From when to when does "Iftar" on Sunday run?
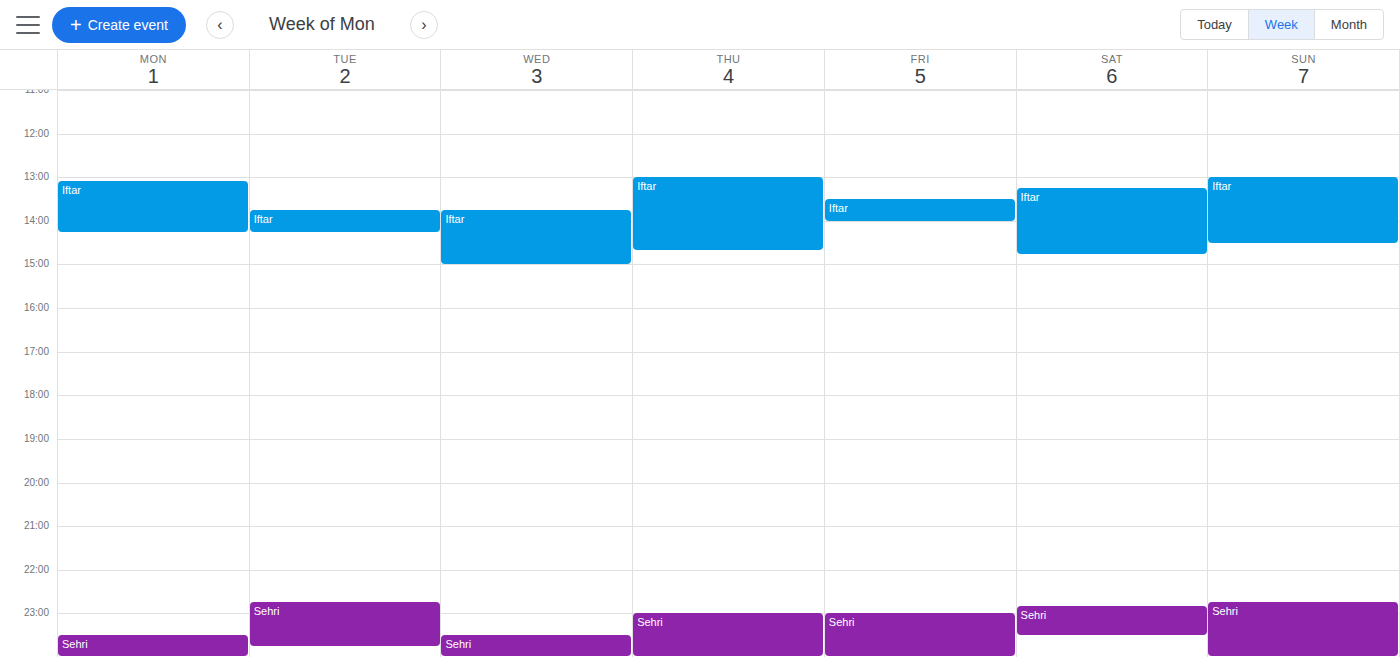
13:00 to 14:30